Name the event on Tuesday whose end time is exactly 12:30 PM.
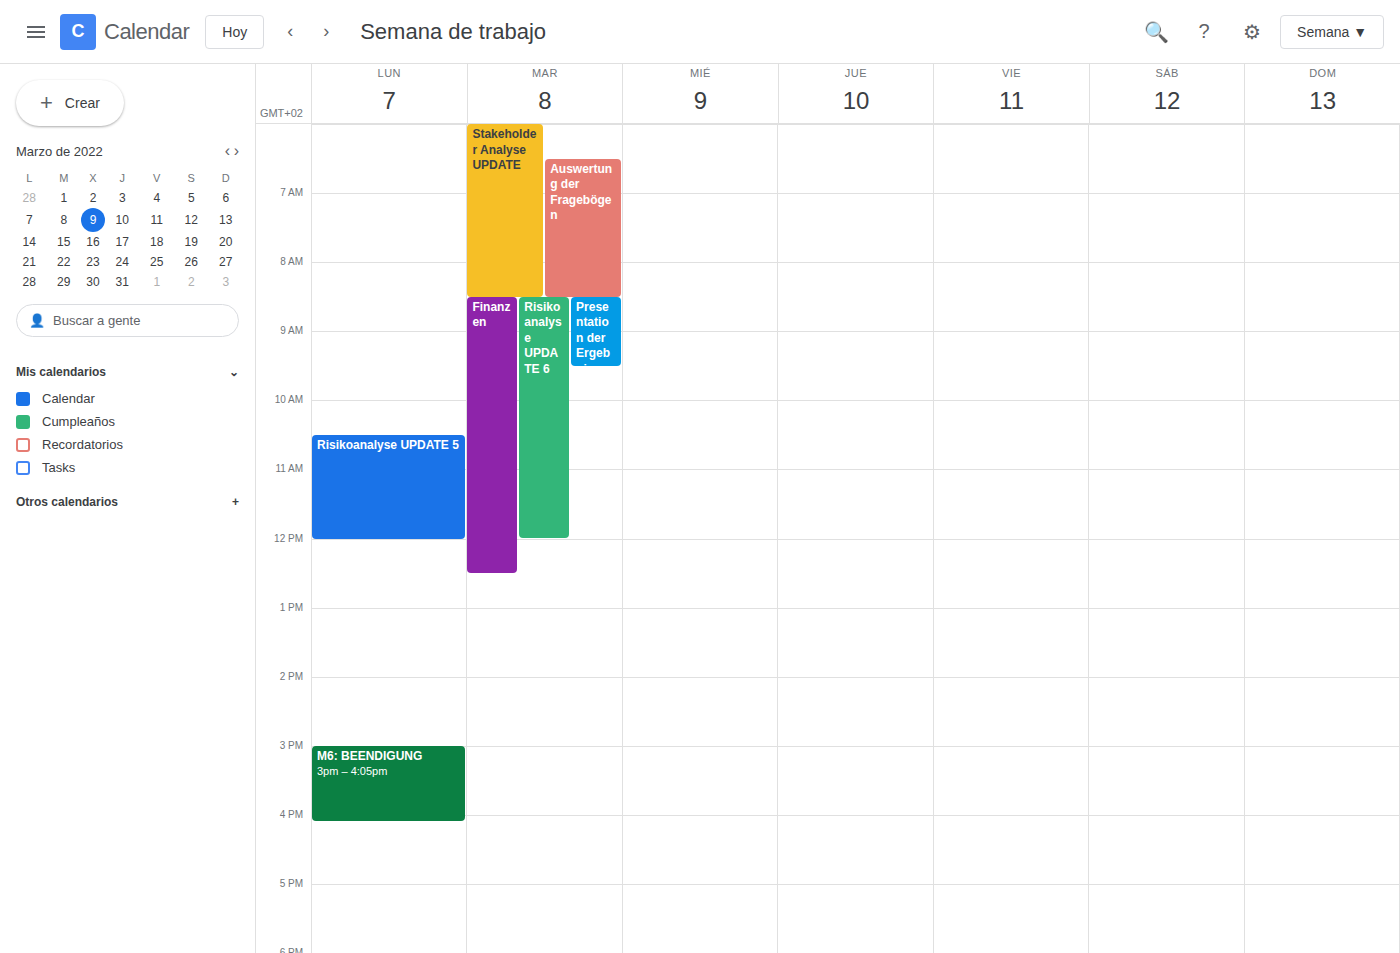
"Finanzen"